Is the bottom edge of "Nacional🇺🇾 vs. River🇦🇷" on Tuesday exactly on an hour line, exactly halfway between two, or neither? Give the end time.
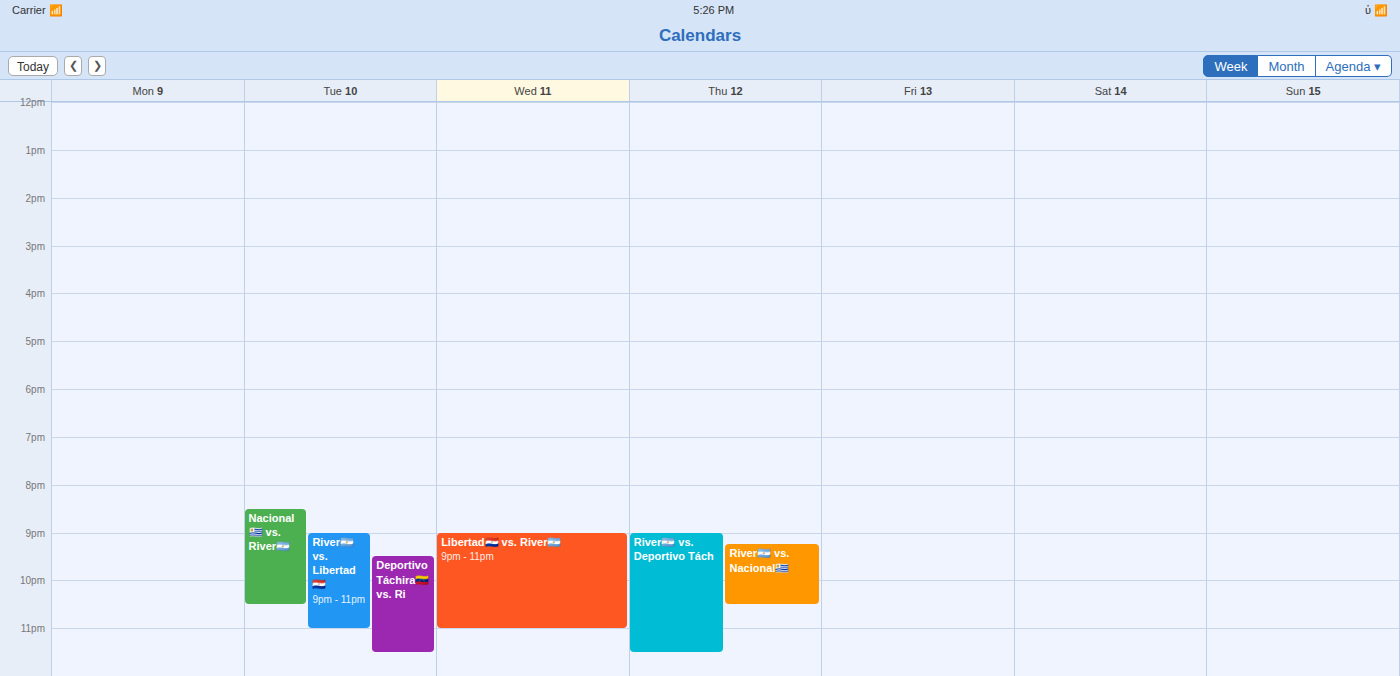
10:30 PM -- halfway between the 10 PM and 11 PM lines.